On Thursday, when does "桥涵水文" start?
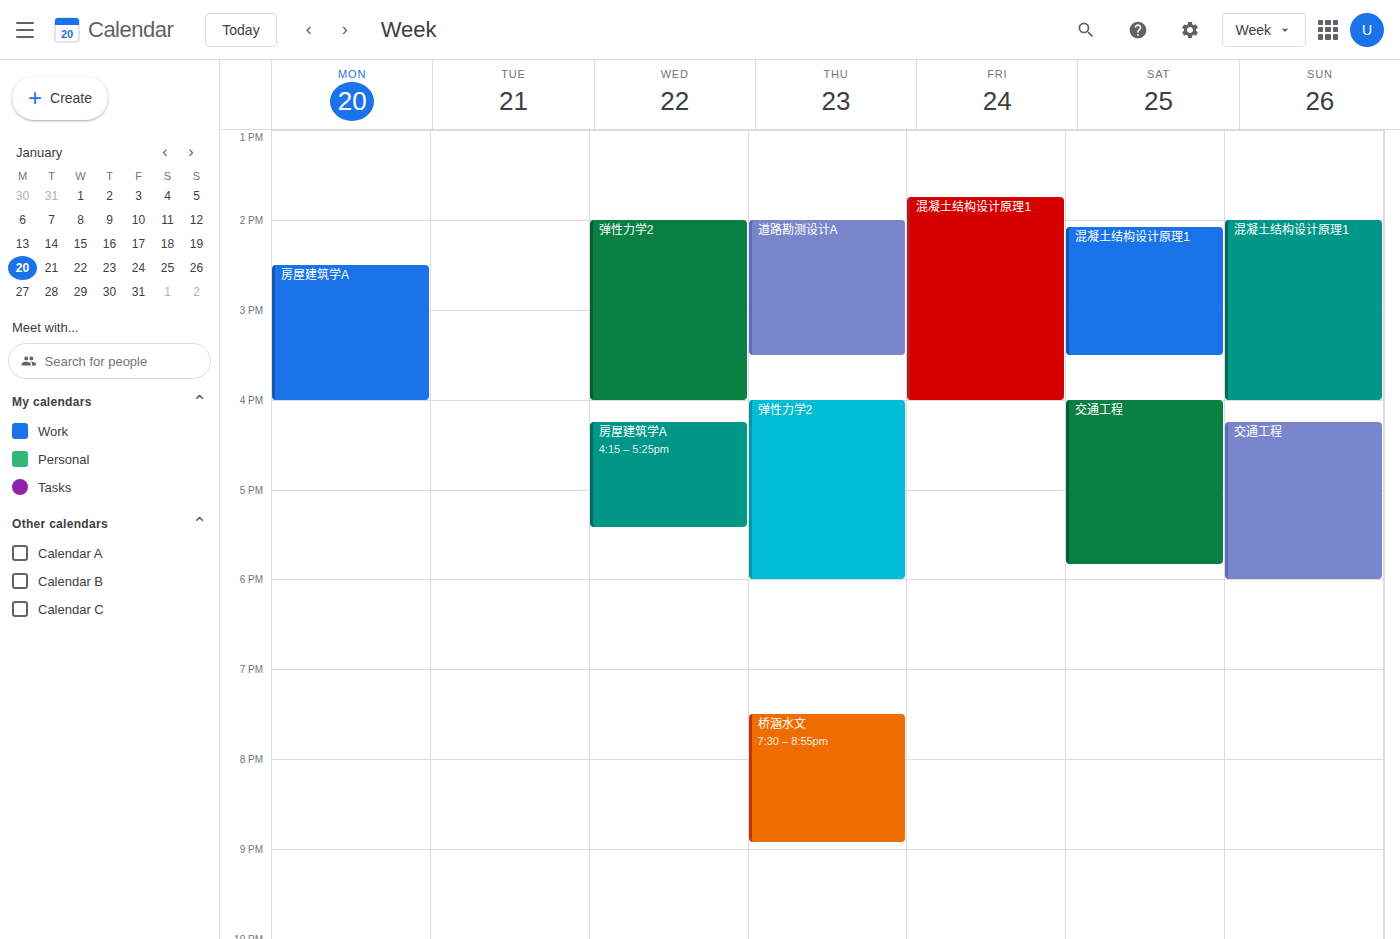
19:30